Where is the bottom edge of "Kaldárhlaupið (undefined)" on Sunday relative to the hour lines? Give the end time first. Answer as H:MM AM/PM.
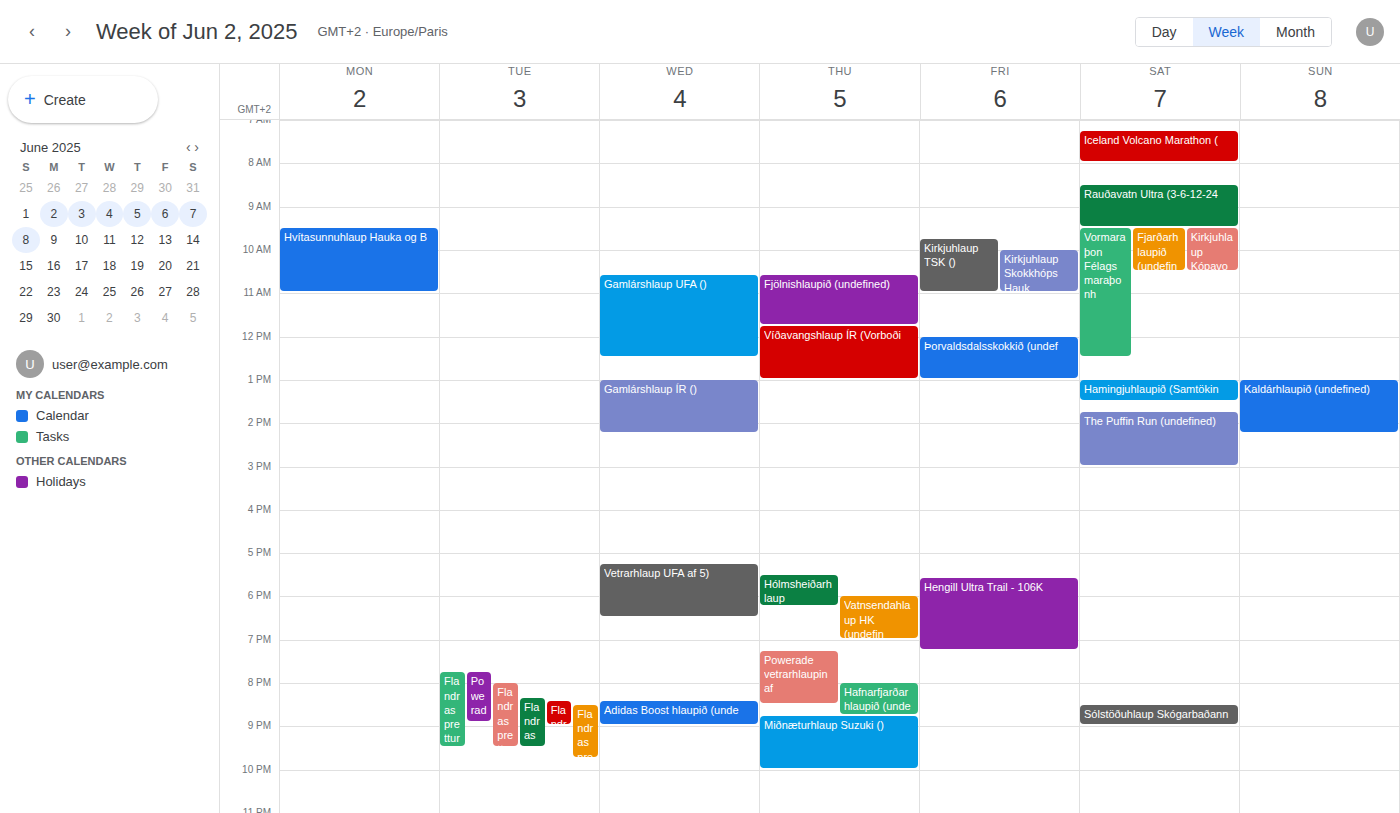
2:15 PM -- neither: a quarter of the way from the 2 PM line to the 3 PM line.